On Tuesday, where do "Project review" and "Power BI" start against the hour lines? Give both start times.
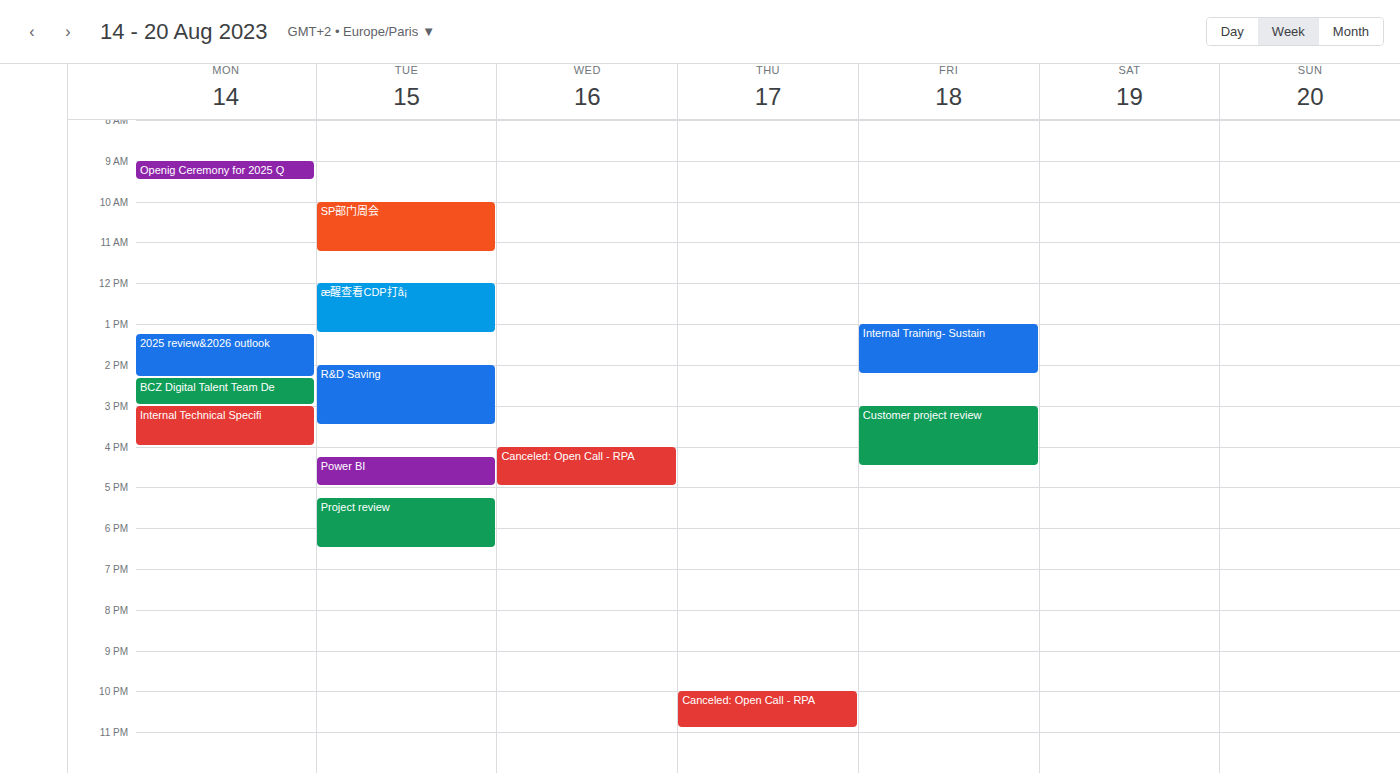
"Project review": 5:15 PM, neither: a quarter of the way from the 5 PM line to the 6 PM line. "Power BI": 4:15 PM, neither: a quarter of the way from the 4 PM line to the 5 PM line.